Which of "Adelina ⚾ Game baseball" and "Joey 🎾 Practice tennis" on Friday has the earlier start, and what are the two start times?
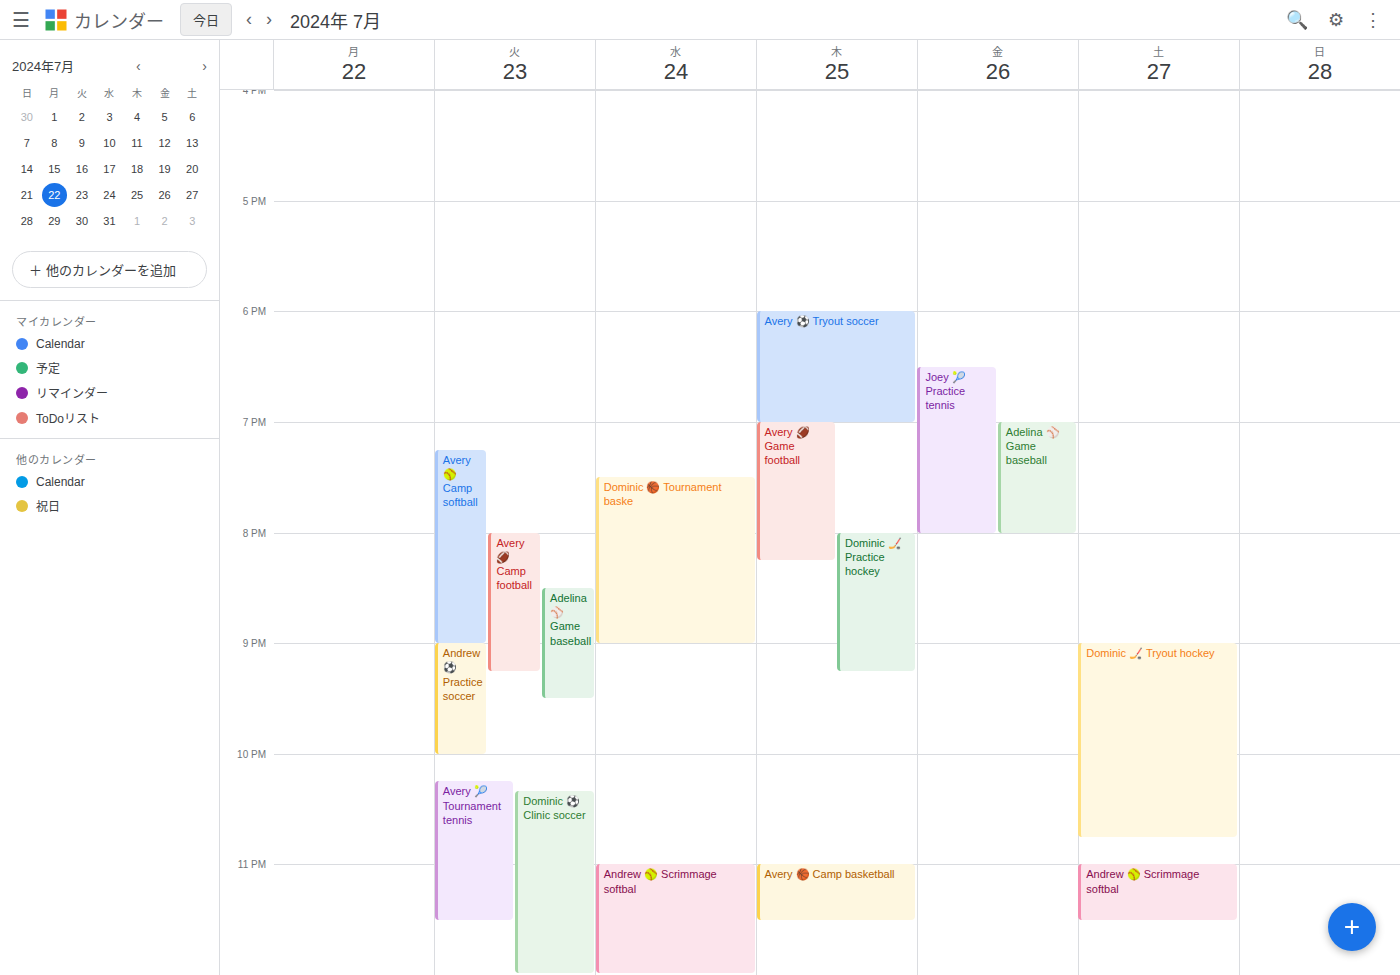
"Joey 🎾 Practice tennis" 6:30 PM; "Adelina ⚾ Game baseball" 7:00 PM.